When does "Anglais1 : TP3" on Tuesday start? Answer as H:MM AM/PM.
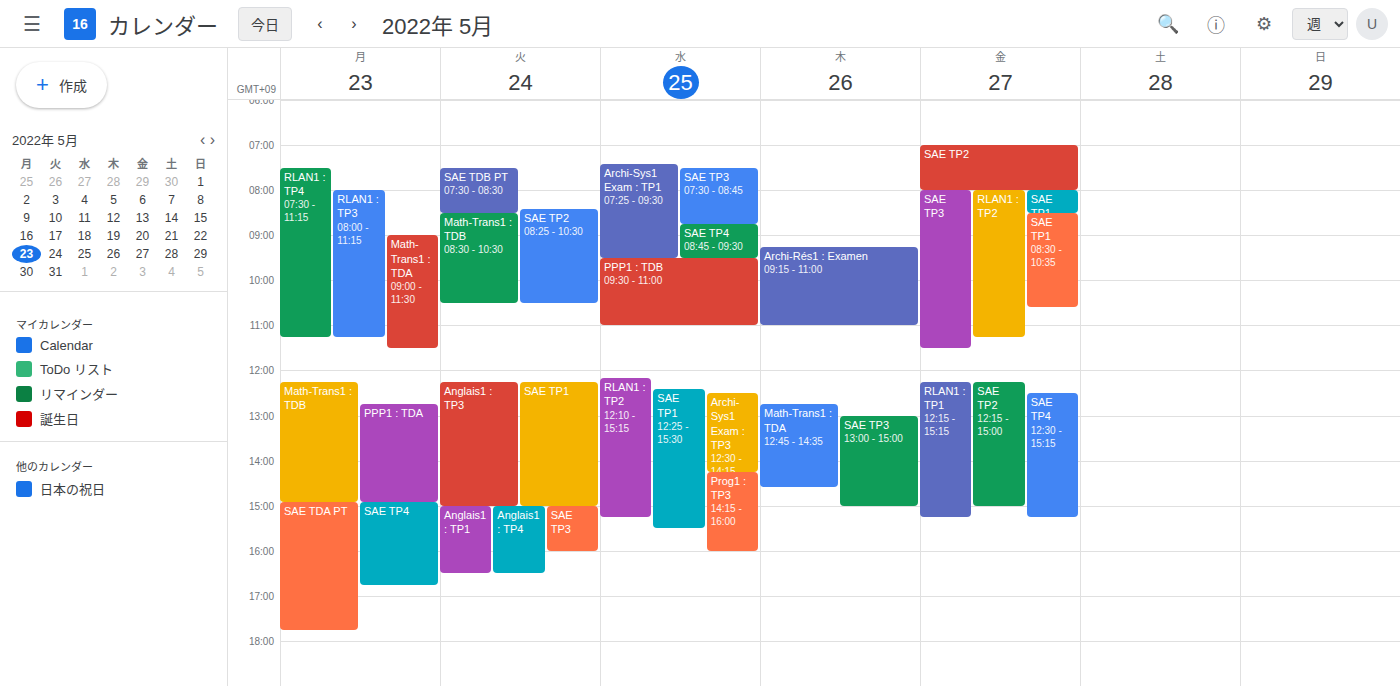
12:15 PM